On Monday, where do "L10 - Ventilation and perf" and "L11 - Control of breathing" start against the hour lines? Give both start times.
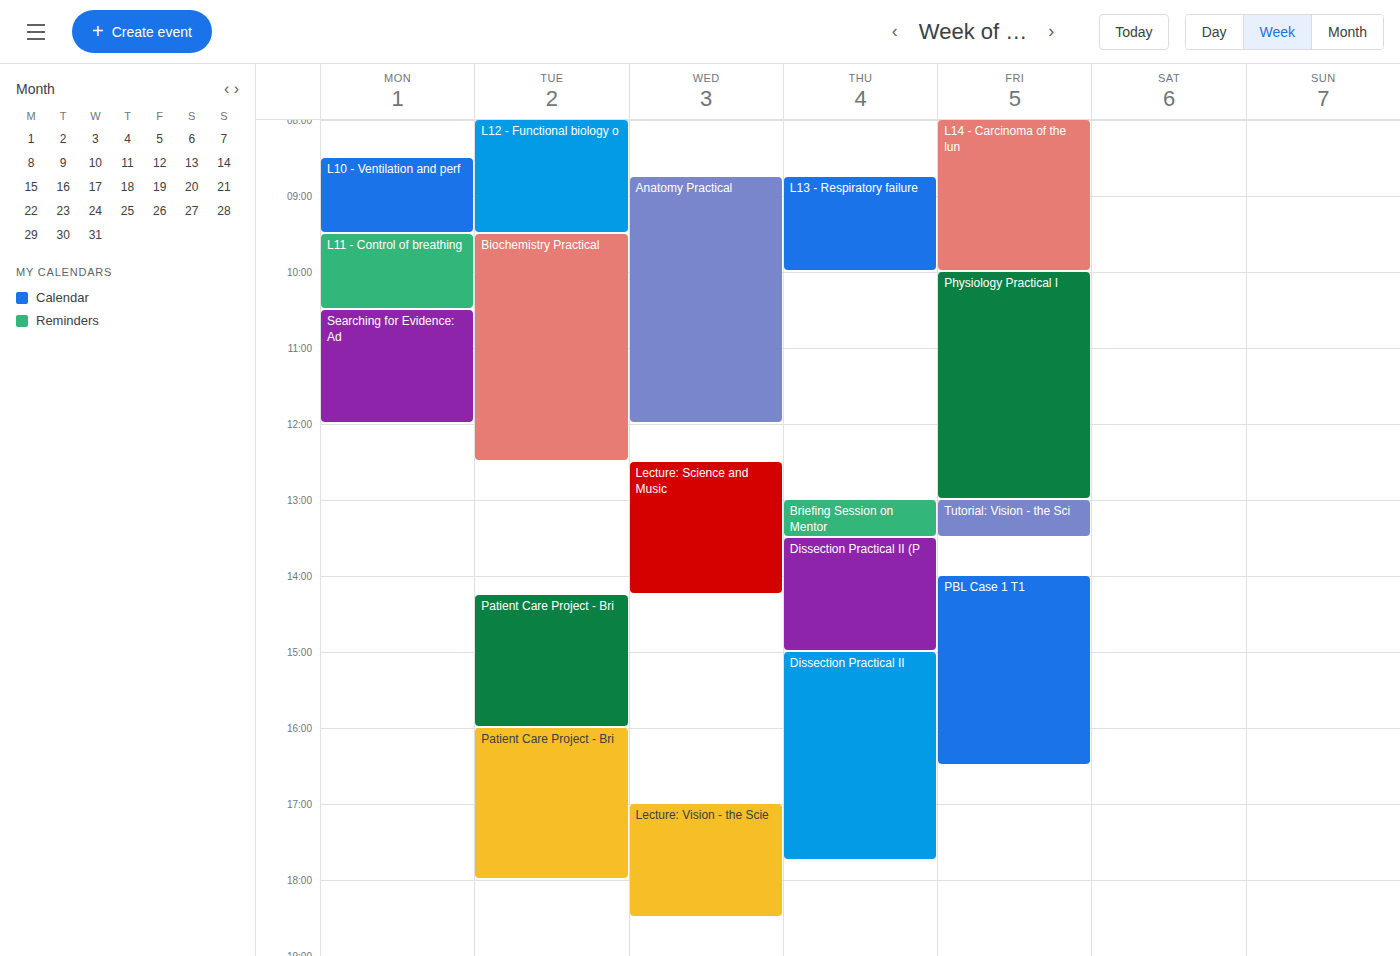
"L10 - Ventilation and perf": 8:30 AM, halfway between the 8 AM and 9 AM lines. "L11 - Control of breathing": 9:30 AM, halfway between the 9 AM and 10 AM lines.